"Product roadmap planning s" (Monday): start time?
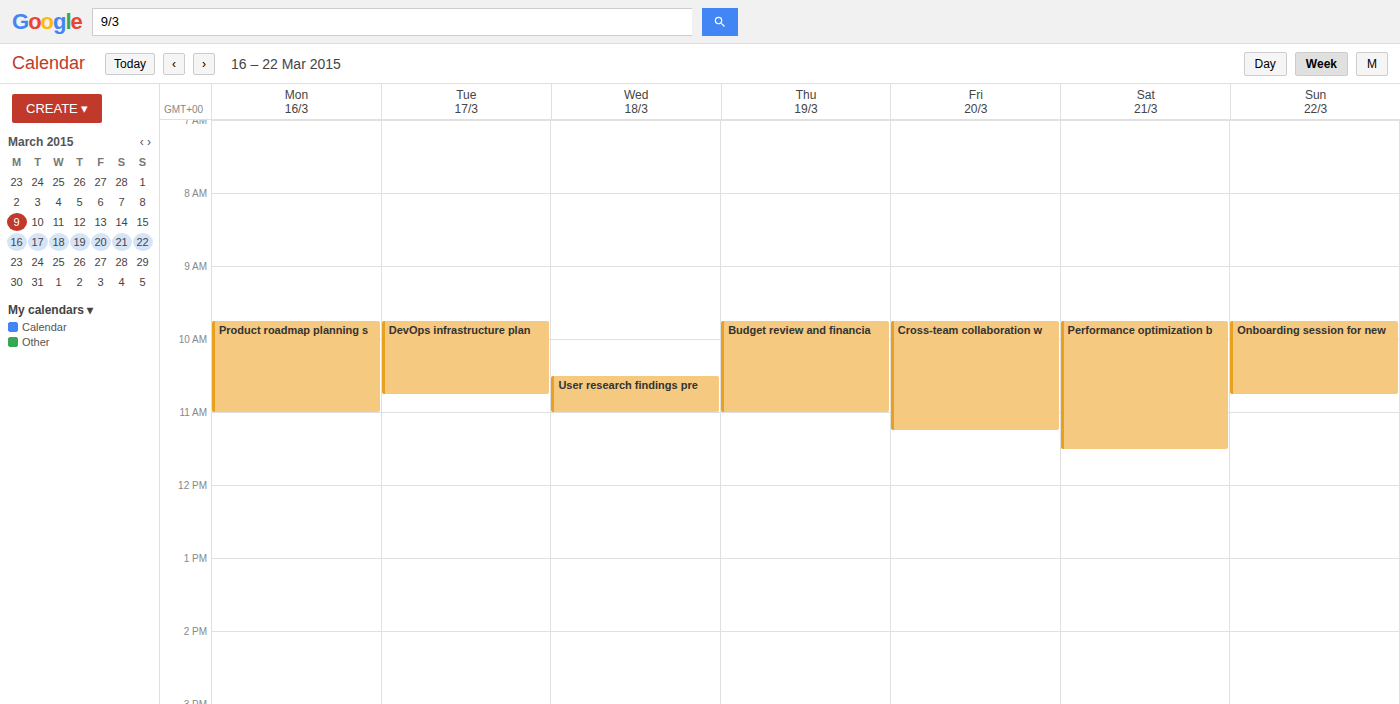
9:45 AM